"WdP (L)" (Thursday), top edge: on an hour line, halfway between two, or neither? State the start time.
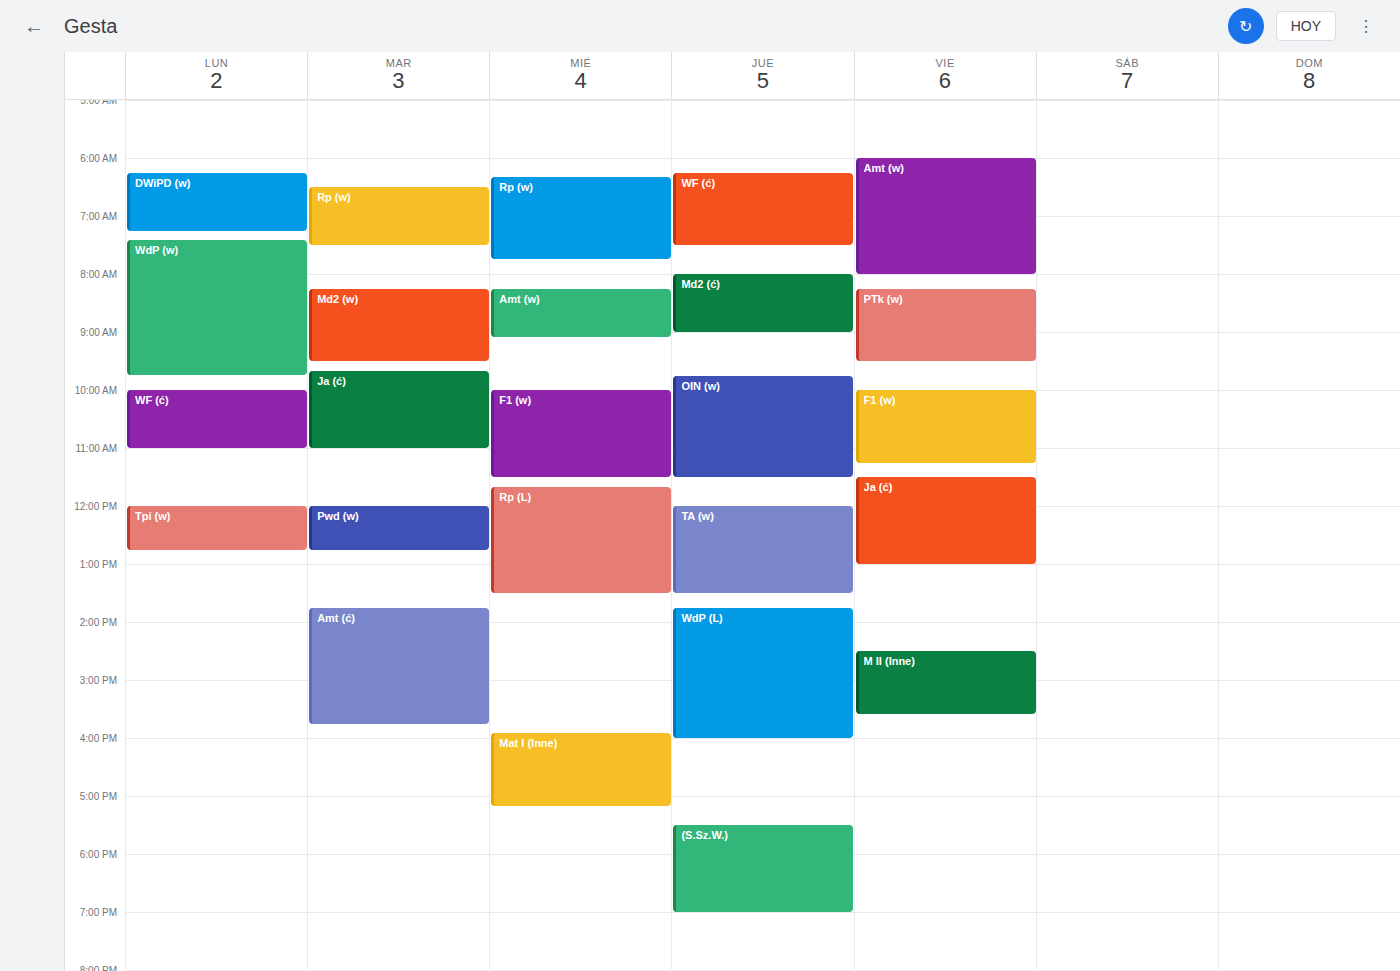
1:45 PM -- neither: three quarters of the way from the 1 PM line to the 2 PM line.